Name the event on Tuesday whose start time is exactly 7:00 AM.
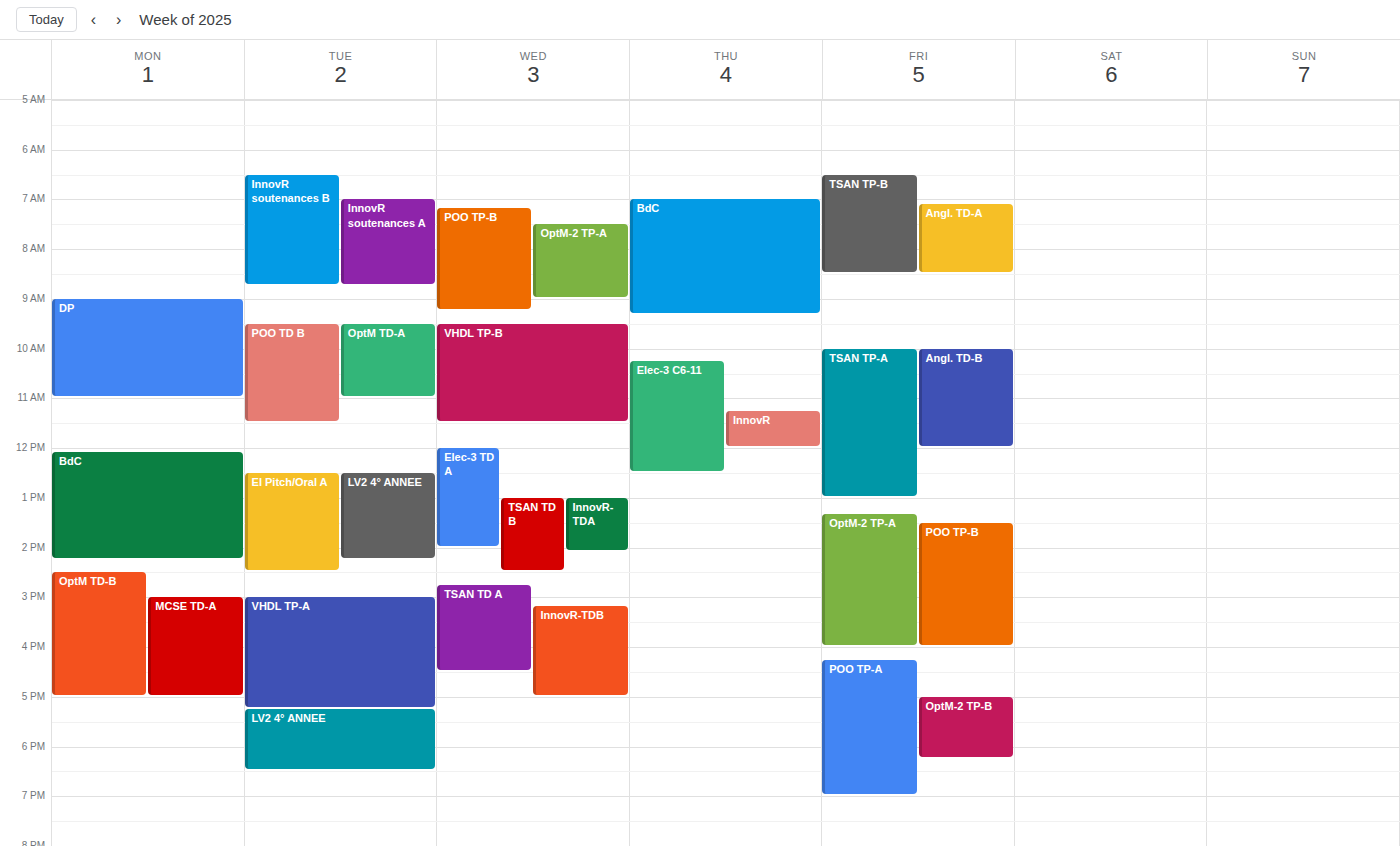
"InnovR soutenances A"